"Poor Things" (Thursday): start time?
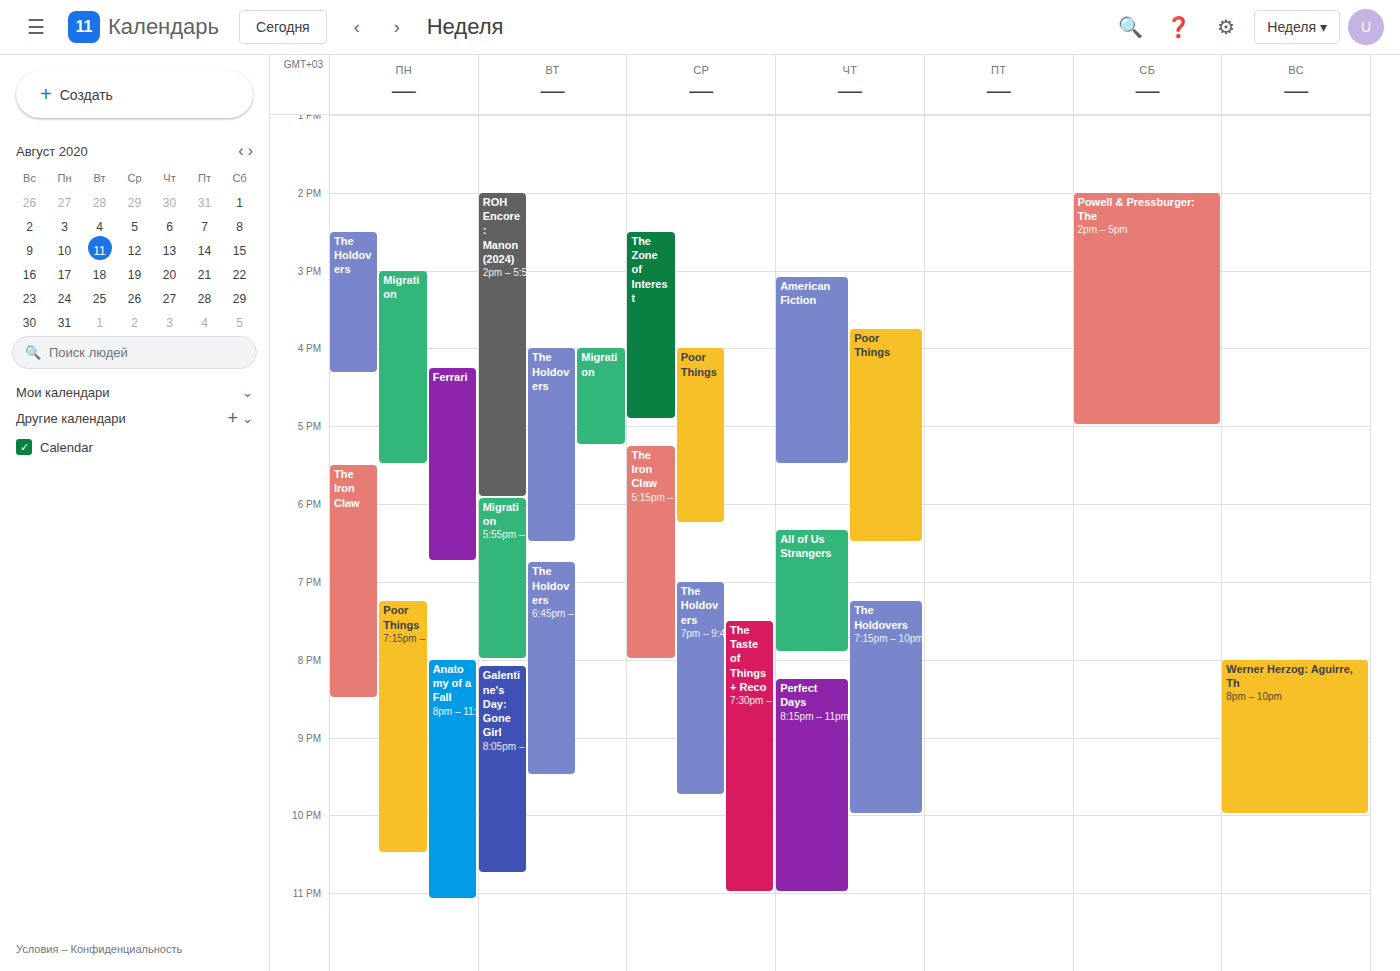
15:45